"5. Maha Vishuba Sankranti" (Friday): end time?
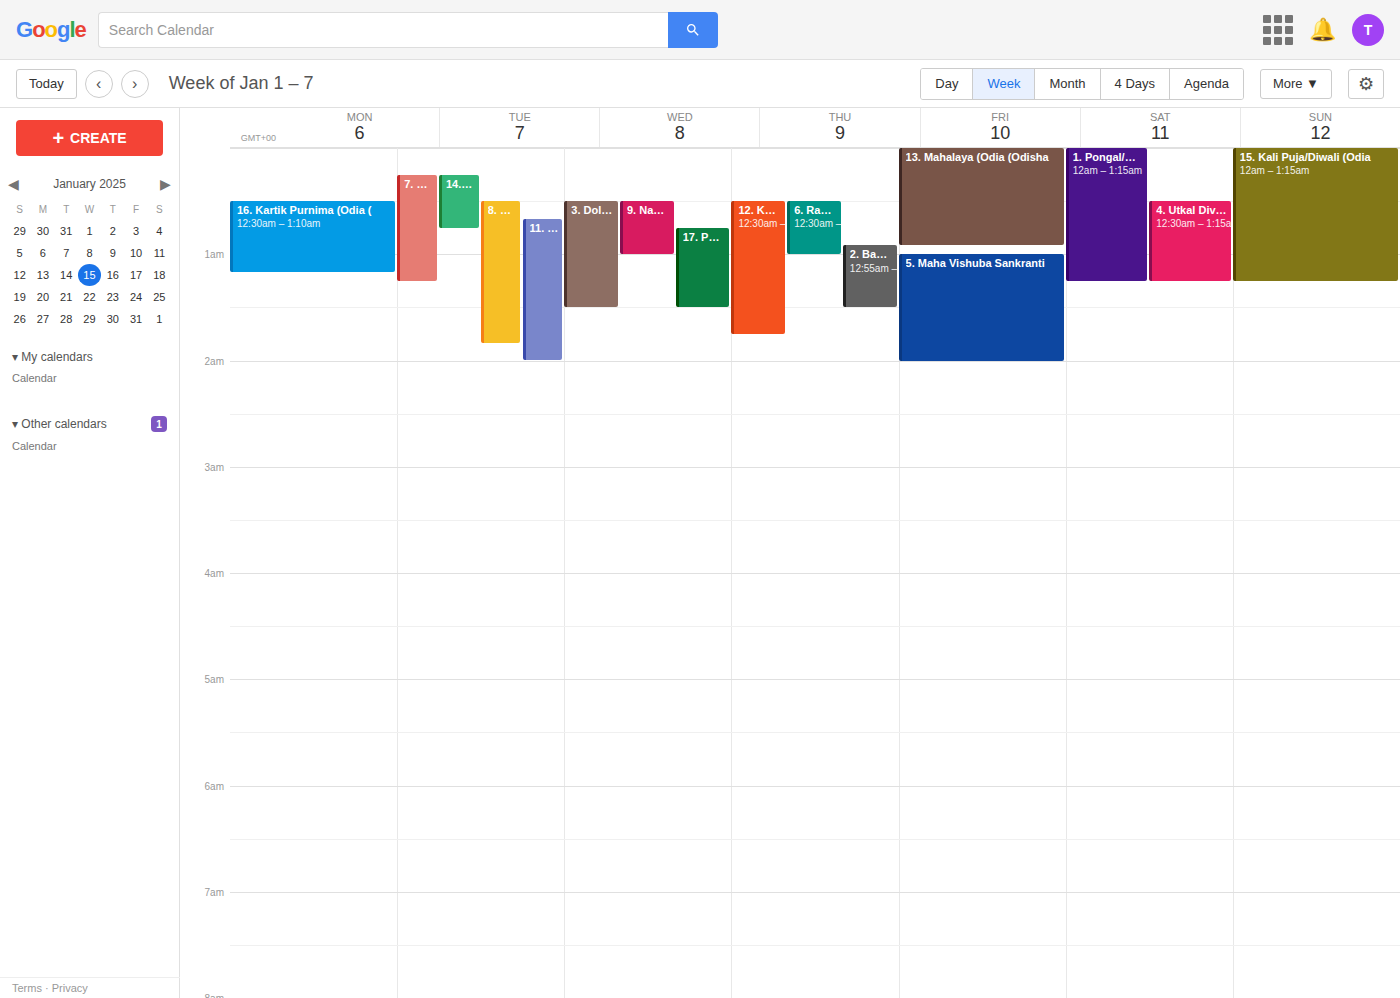
2:00 AM